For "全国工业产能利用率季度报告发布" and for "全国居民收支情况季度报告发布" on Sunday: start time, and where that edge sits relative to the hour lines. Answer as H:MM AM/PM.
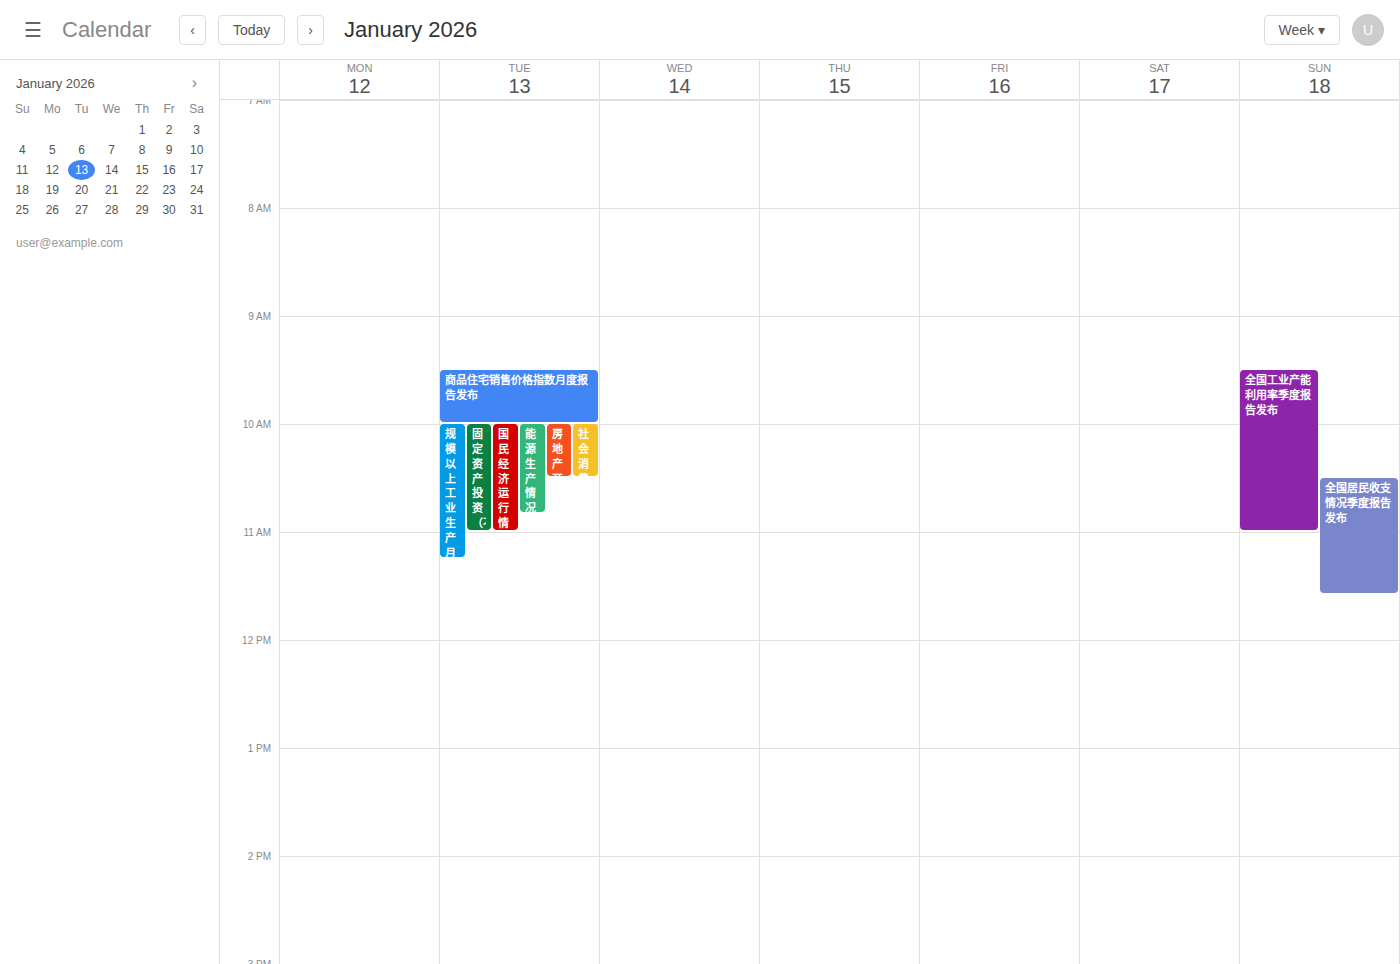
"全国工业产能利用率季度报告发布": 9:30 AM, halfway between the 9 AM and 10 AM lines. "全国居民收支情况季度报告发布": 10:30 AM, halfway between the 10 AM and 11 AM lines.